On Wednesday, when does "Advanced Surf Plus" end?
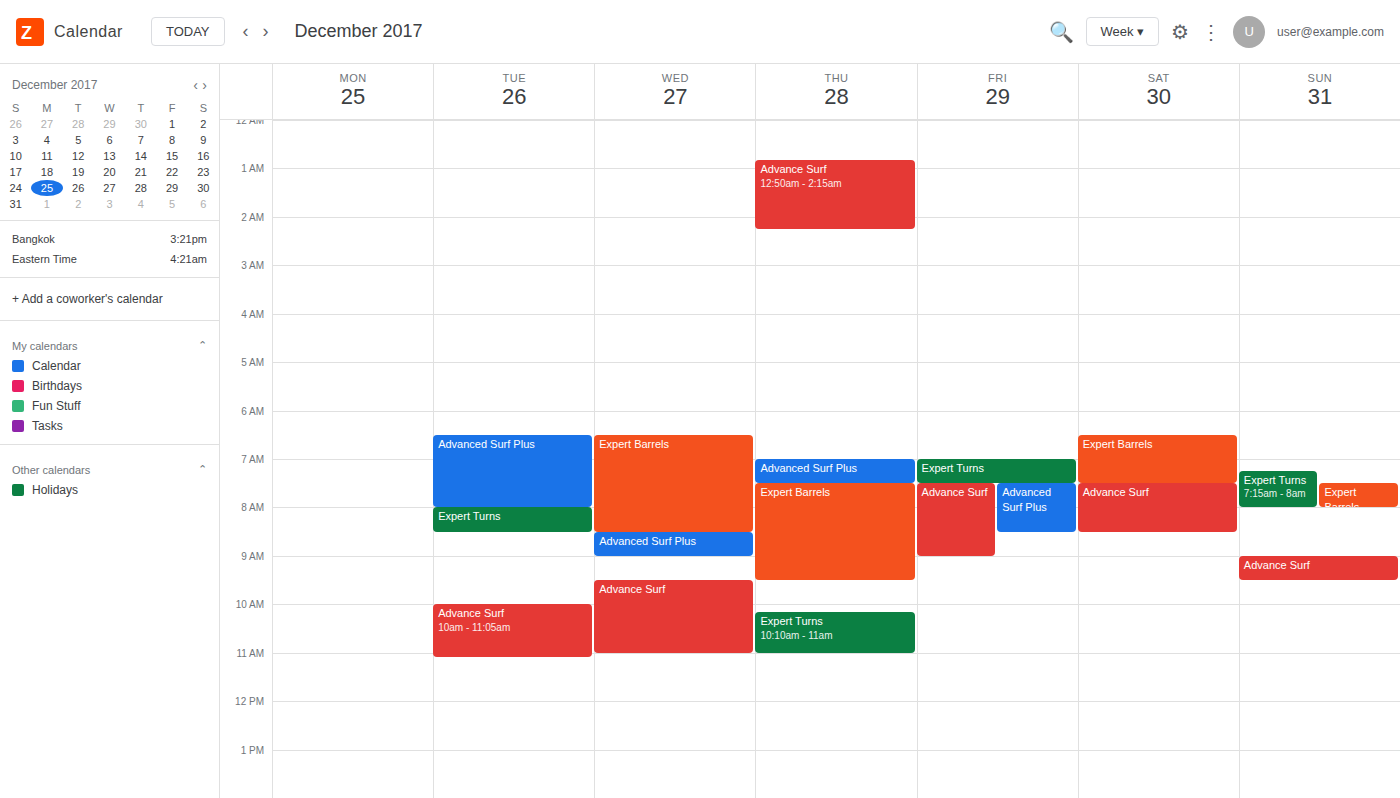
9:00 AM